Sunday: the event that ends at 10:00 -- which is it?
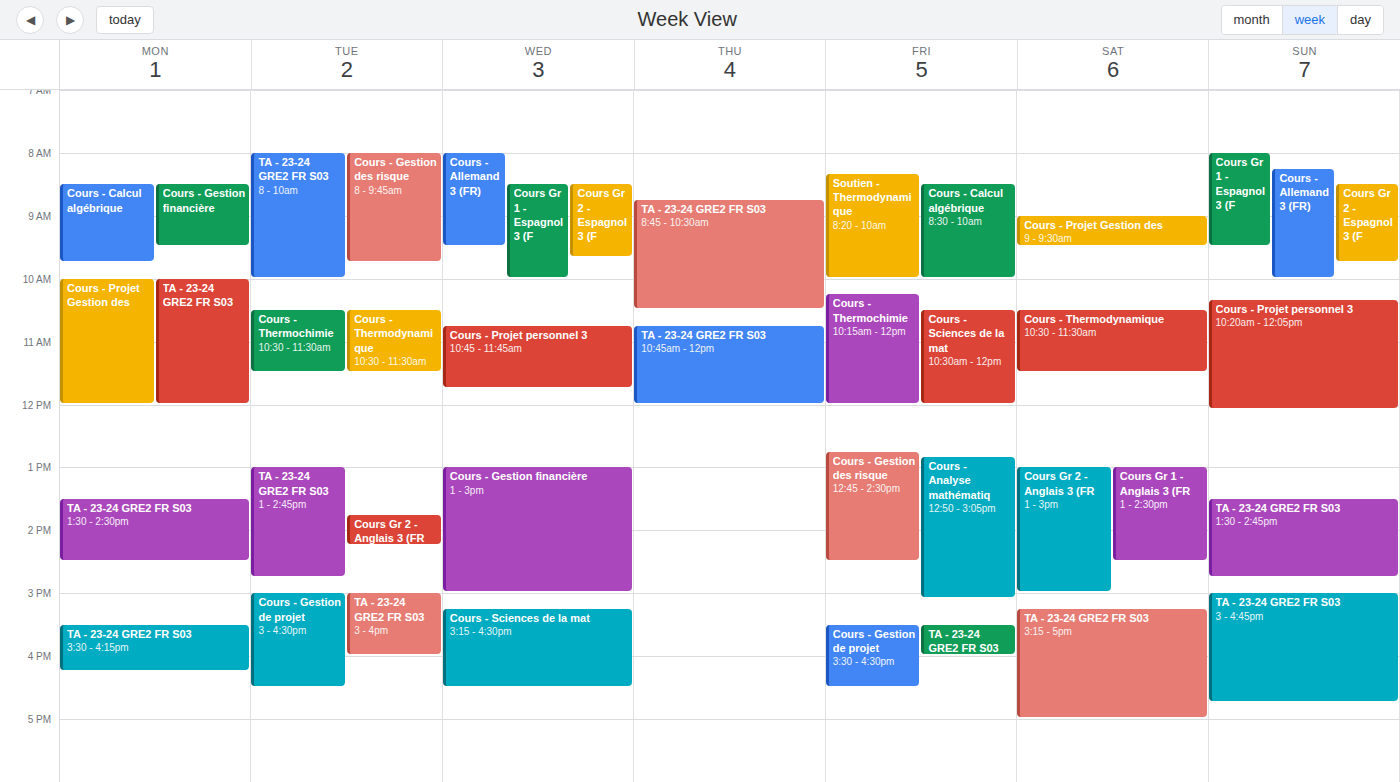
"Cours - Allemand 3 (FR)"